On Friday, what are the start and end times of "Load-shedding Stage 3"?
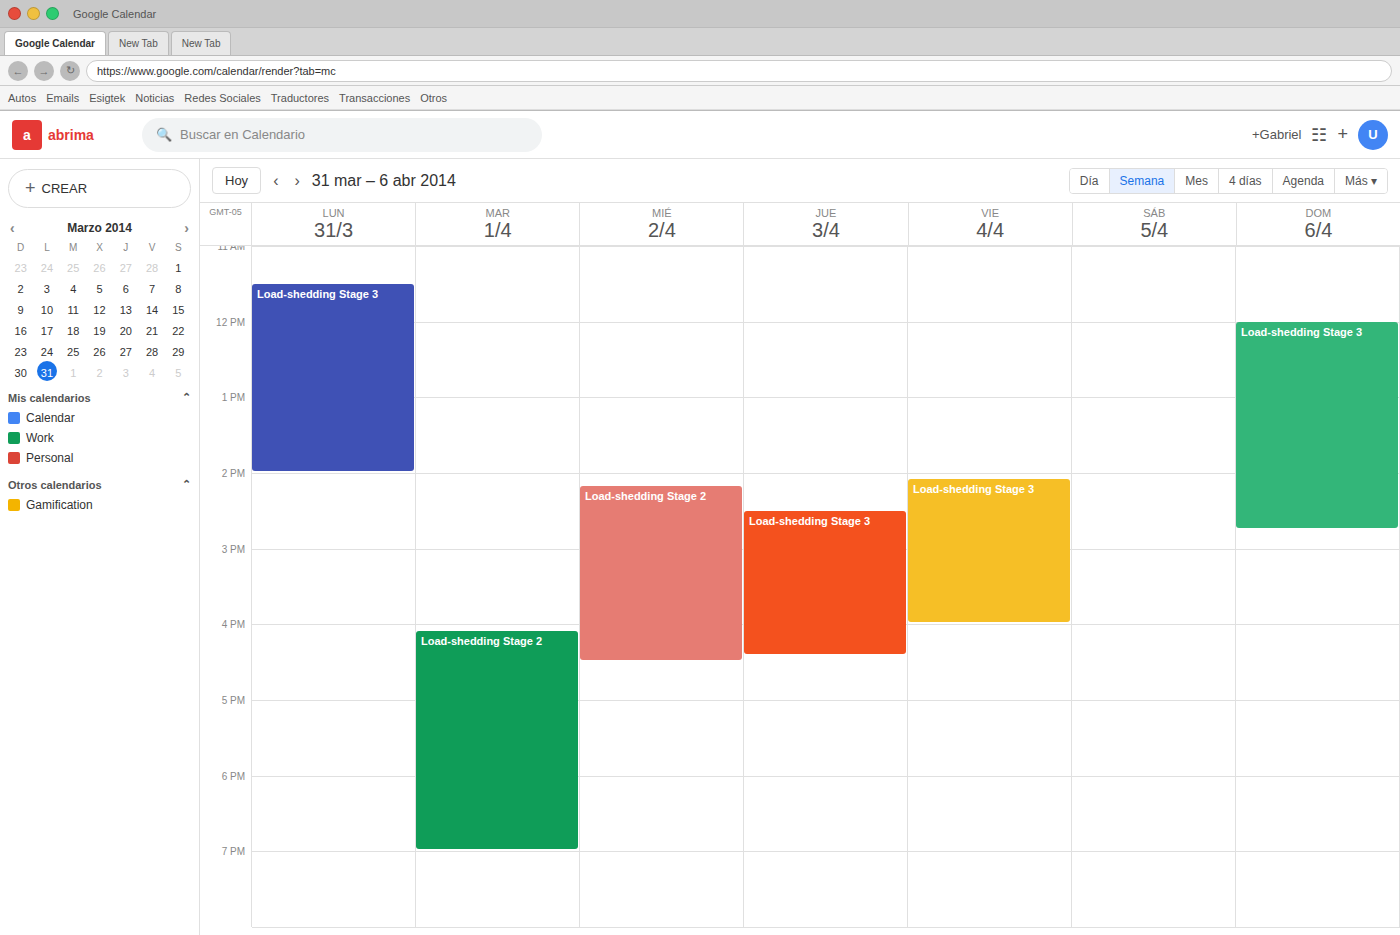
2:05 PM to 4:00 PM